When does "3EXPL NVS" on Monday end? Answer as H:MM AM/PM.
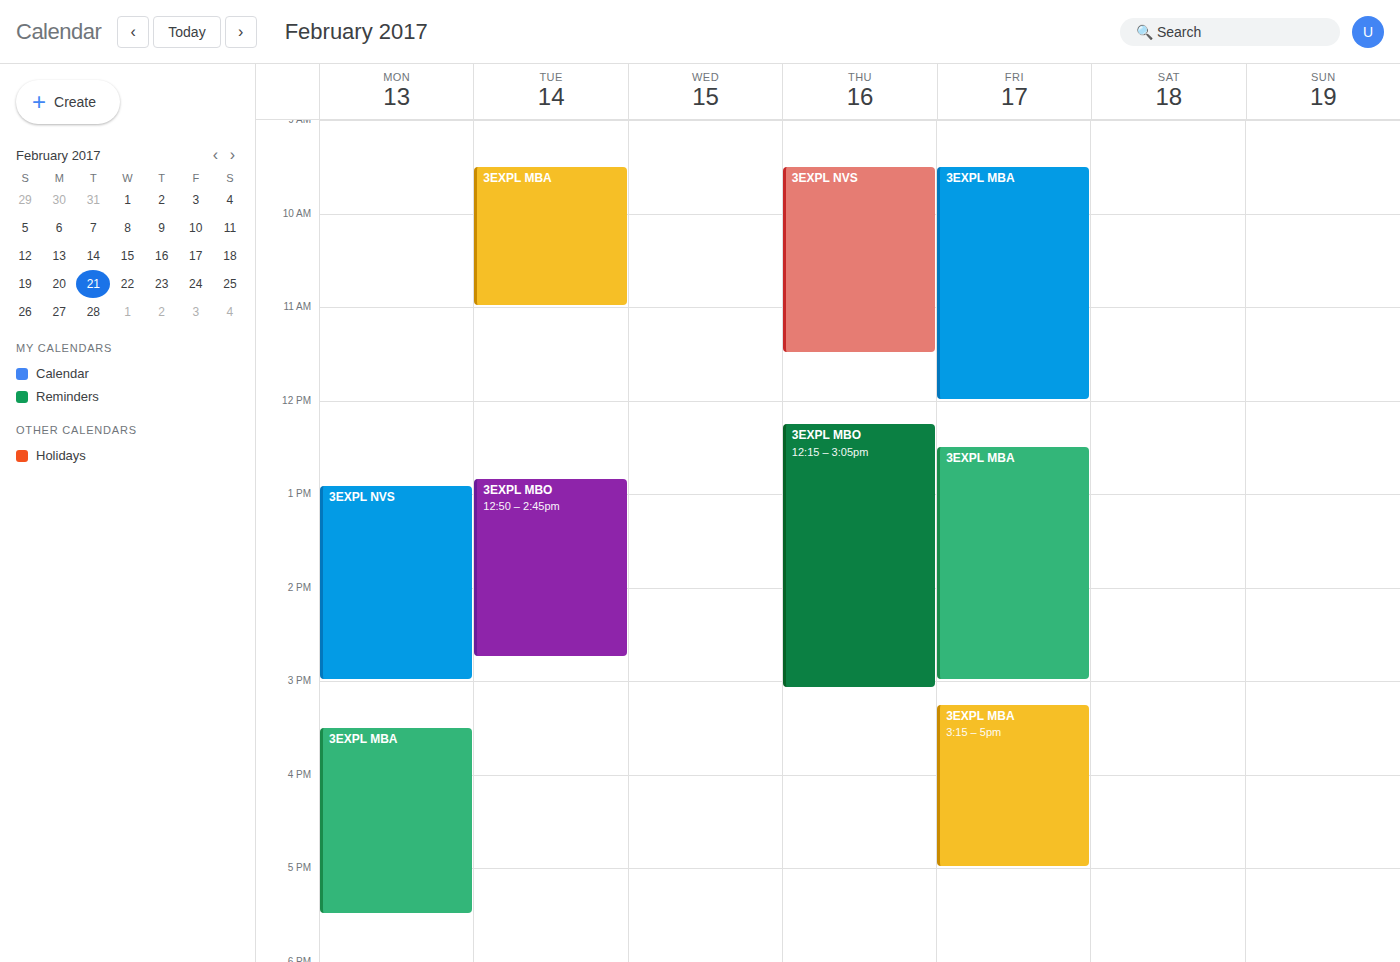
3:00 PM